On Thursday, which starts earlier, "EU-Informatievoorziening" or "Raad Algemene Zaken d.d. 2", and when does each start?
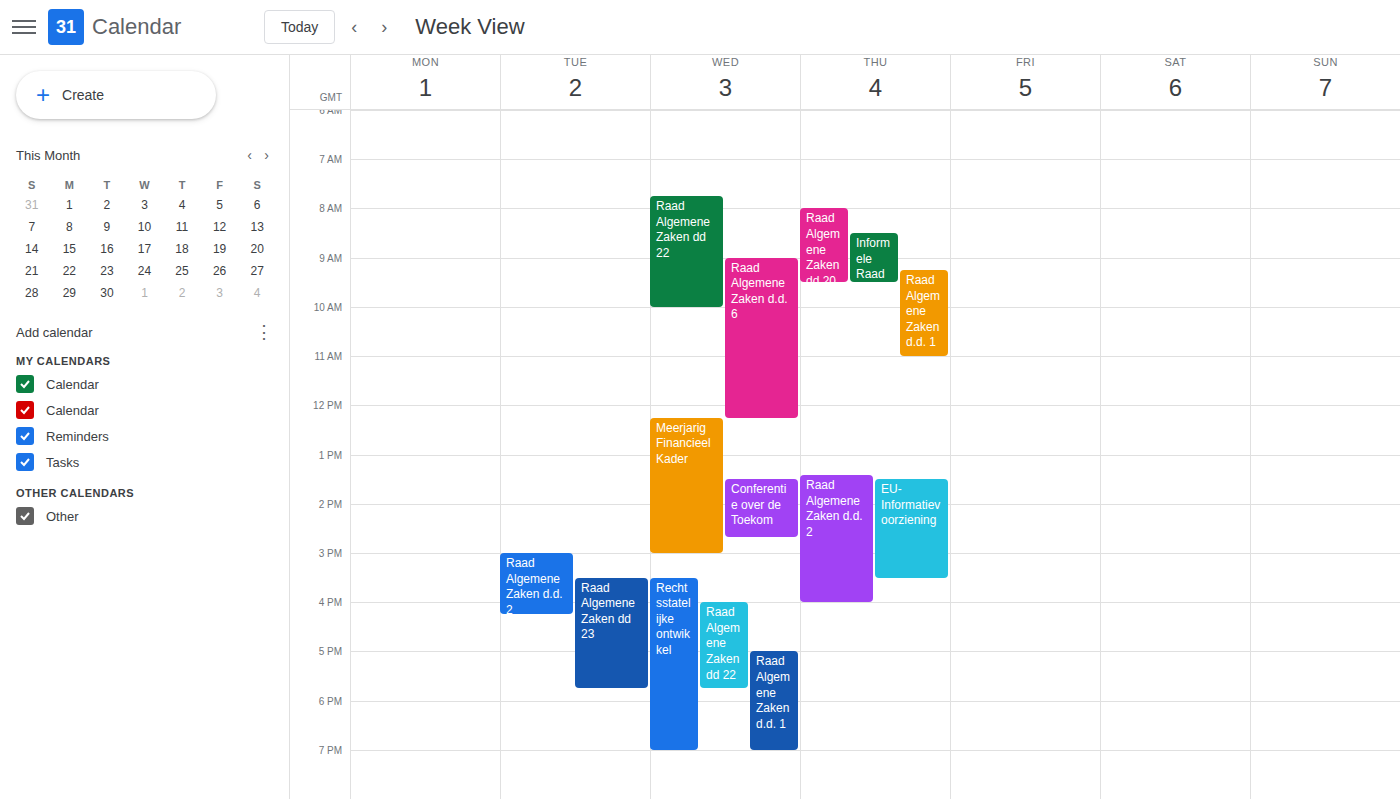
"Raad Algemene Zaken d.d. 2" 1:25 PM; "EU-Informatievoorziening" 1:30 PM.